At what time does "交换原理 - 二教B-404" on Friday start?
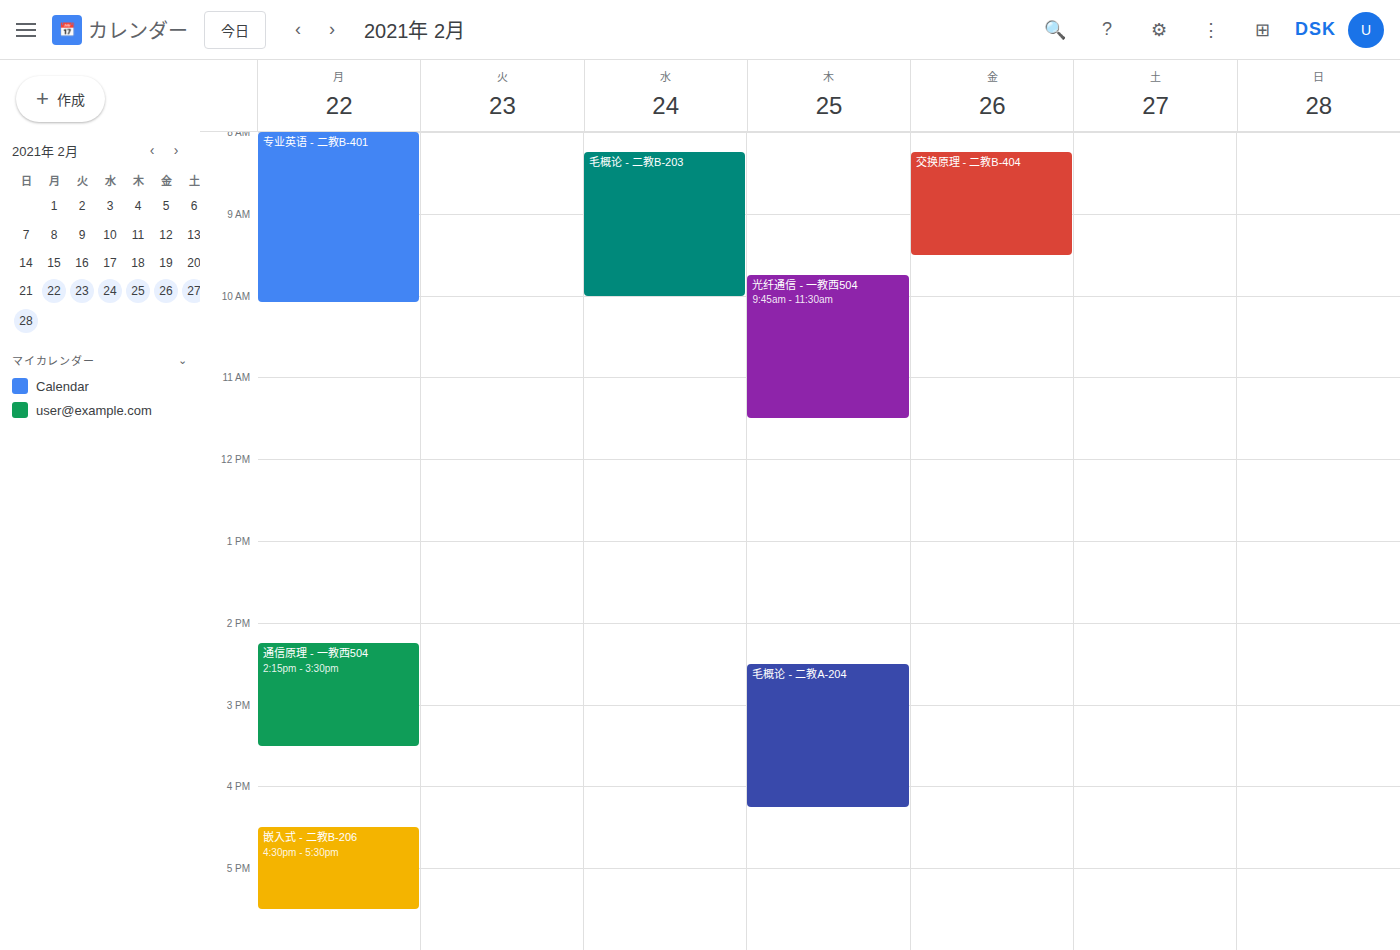
08:15